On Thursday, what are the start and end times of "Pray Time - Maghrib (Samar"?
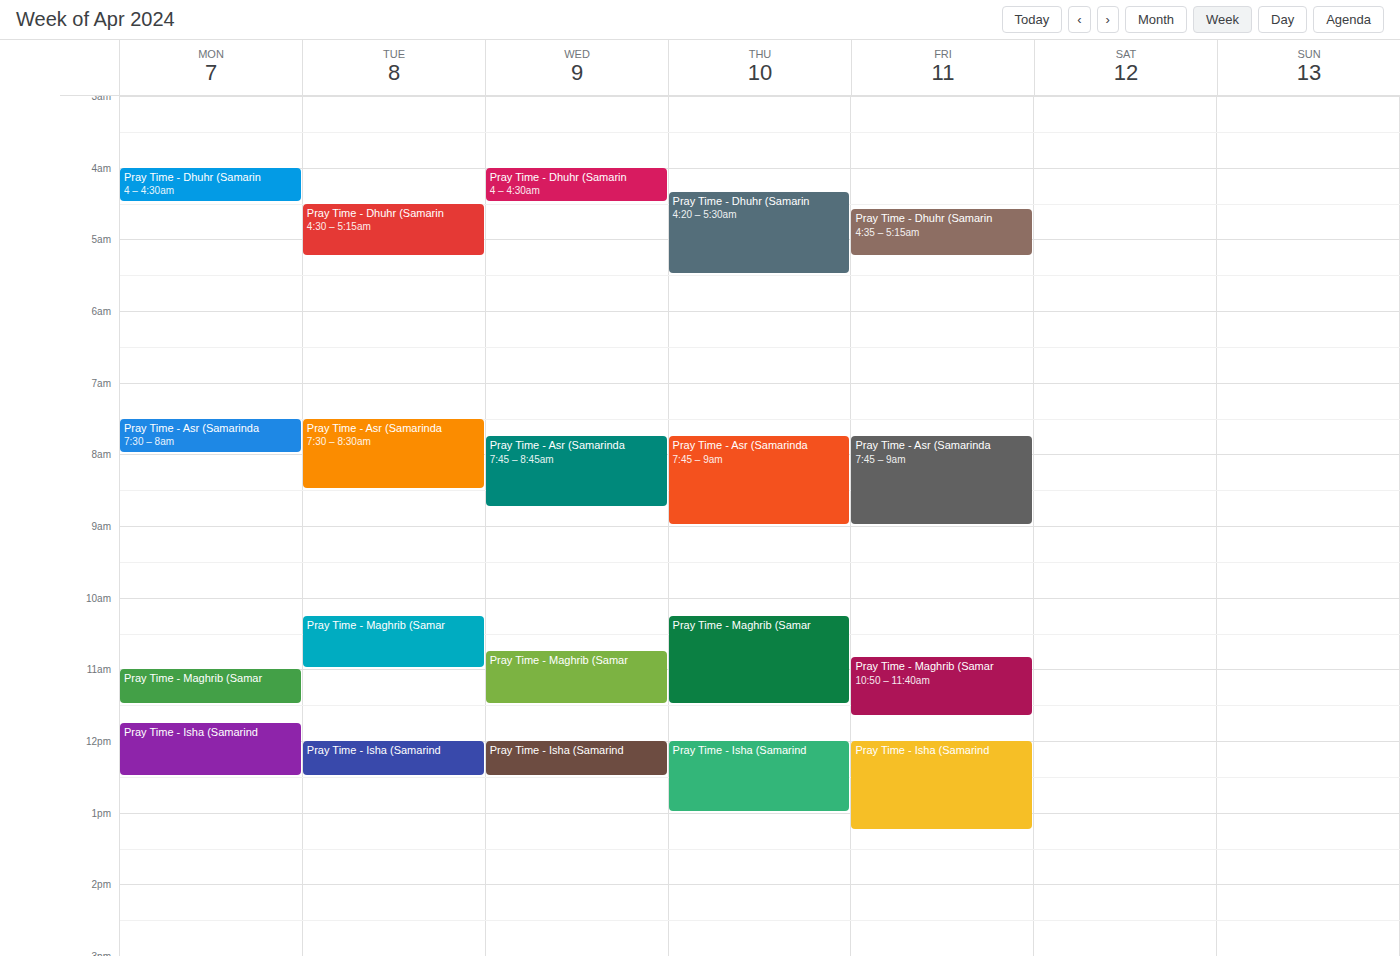
10:15 AM to 11:30 AM